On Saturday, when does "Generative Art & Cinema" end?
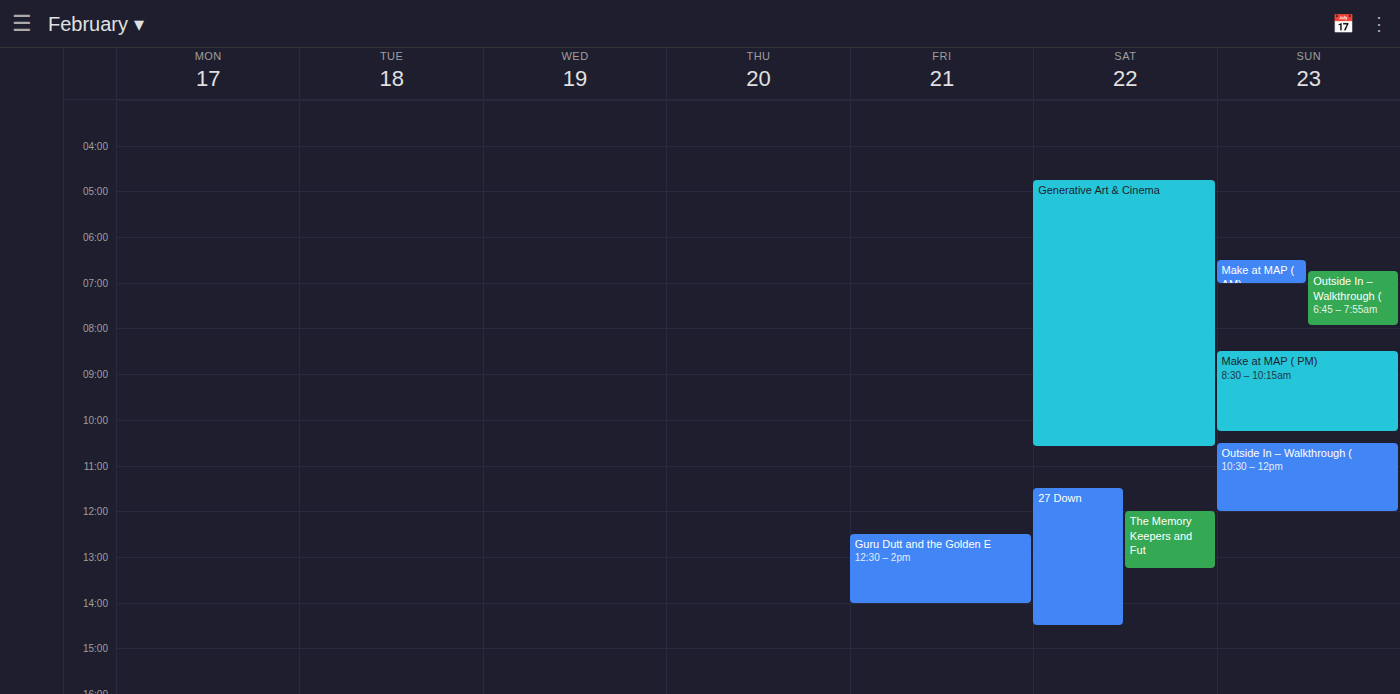
10:35